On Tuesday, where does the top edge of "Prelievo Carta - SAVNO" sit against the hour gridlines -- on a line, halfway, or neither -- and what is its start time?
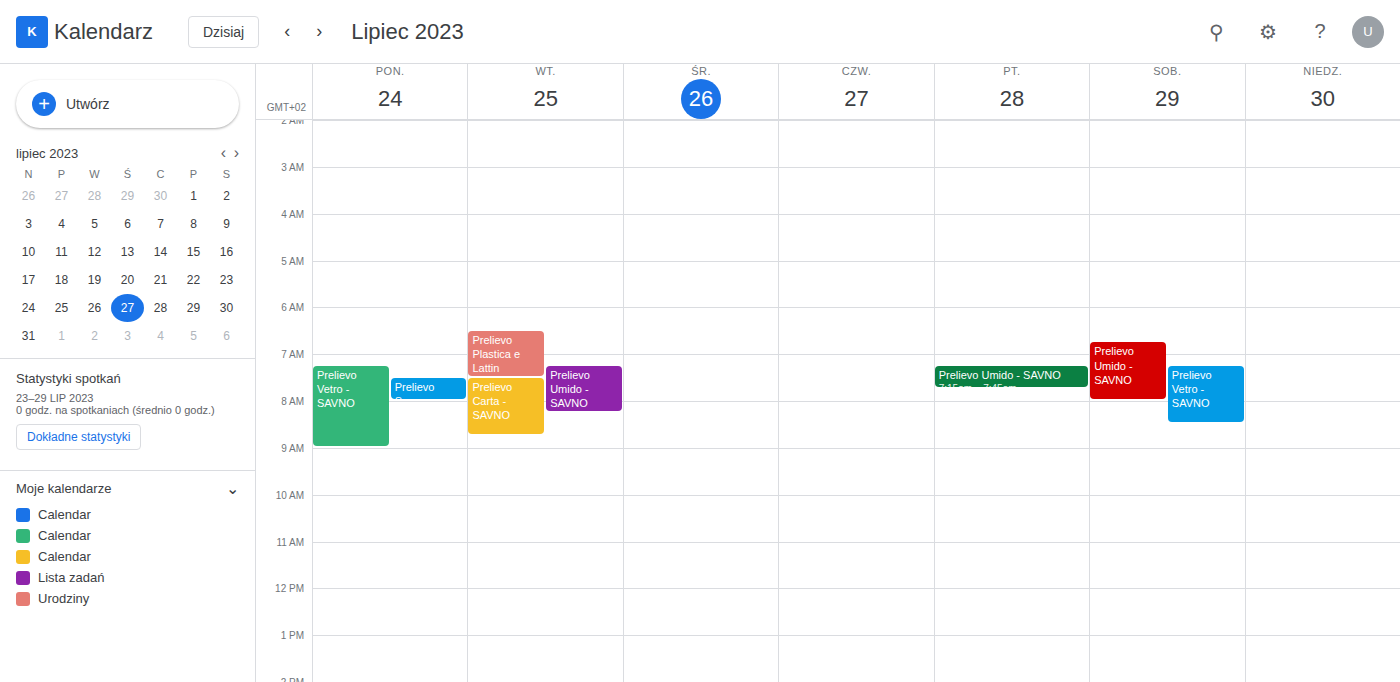
7:30 AM -- halfway between the 7 AM and 8 AM lines.